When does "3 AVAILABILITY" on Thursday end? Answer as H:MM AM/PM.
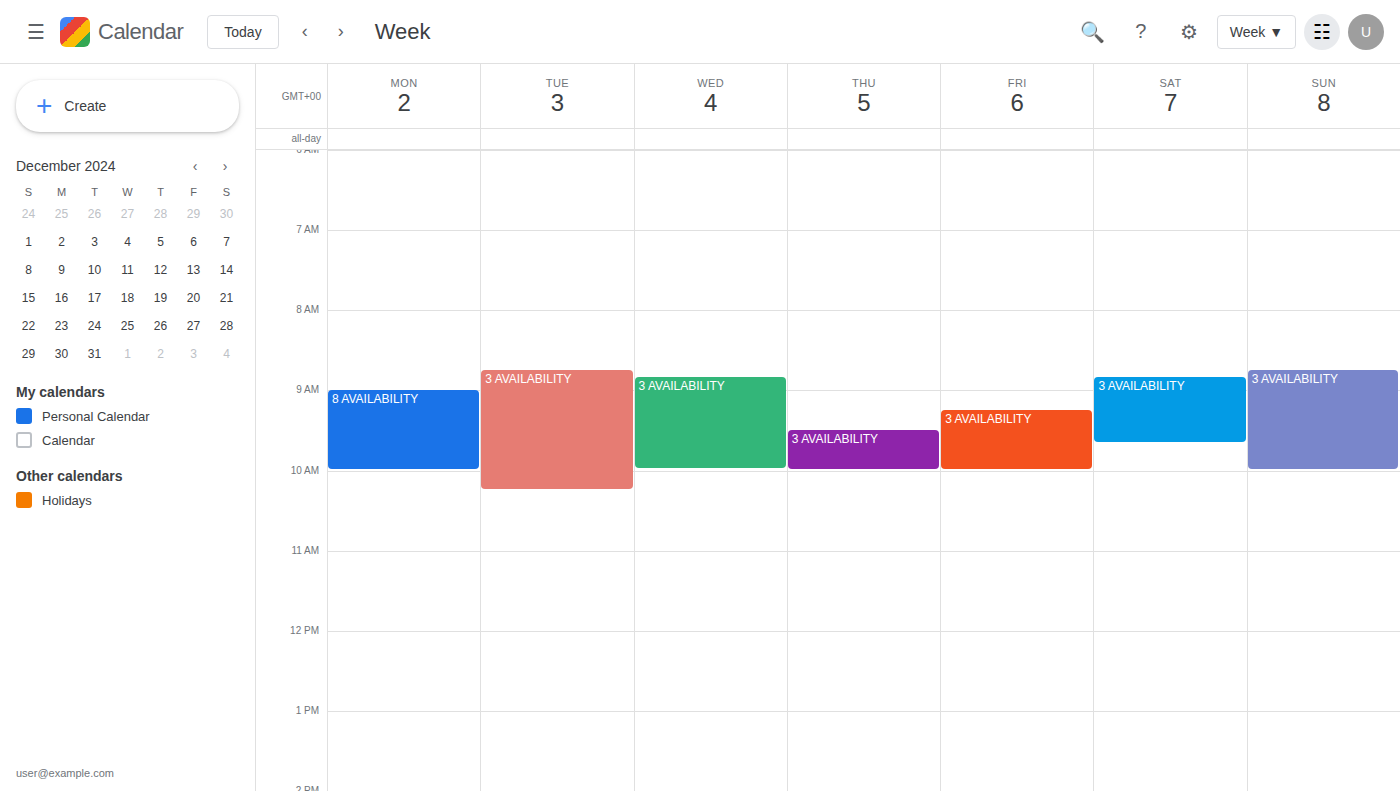
10:00 AM